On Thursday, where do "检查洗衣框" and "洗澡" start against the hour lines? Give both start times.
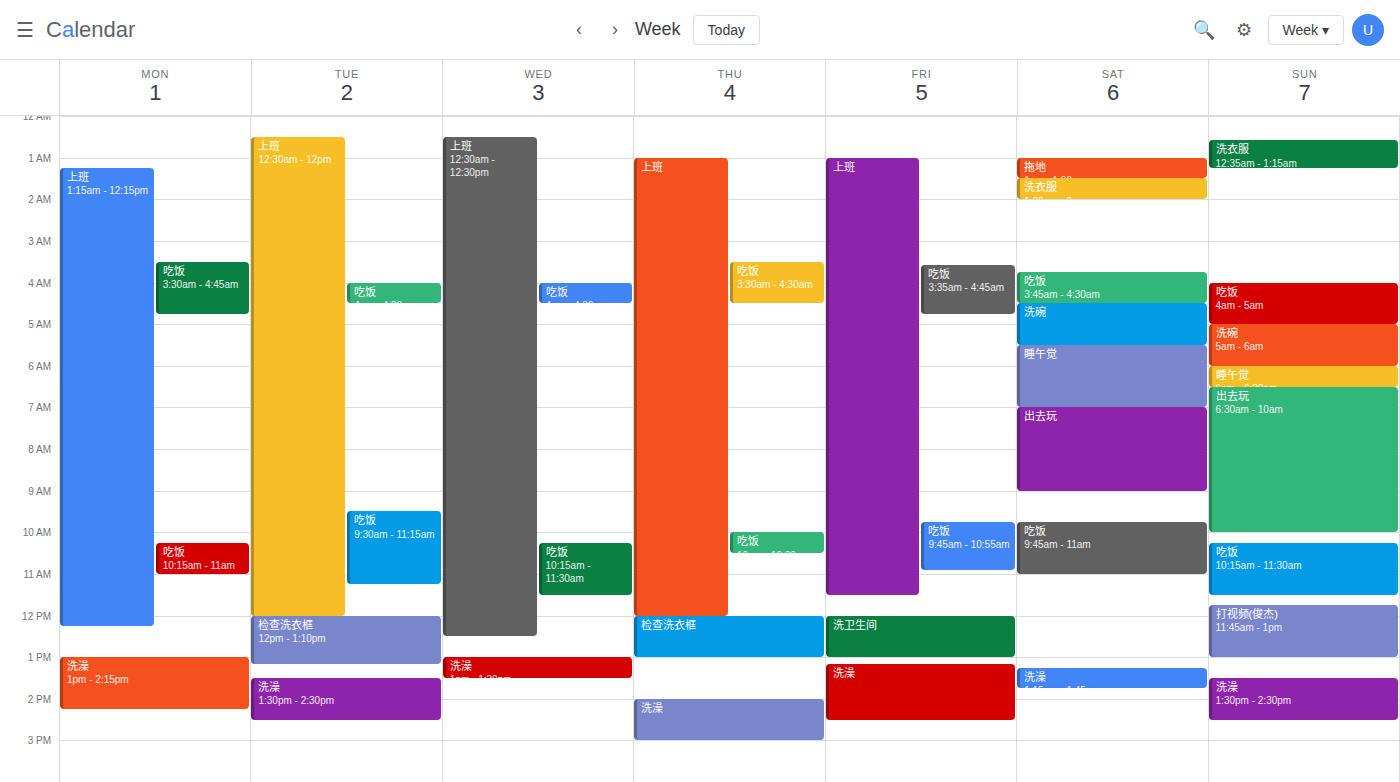
"检查洗衣框": 12:00 PM, exactly on the 12 PM line. "洗澡": 2:00 PM, exactly on the 2 PM line.